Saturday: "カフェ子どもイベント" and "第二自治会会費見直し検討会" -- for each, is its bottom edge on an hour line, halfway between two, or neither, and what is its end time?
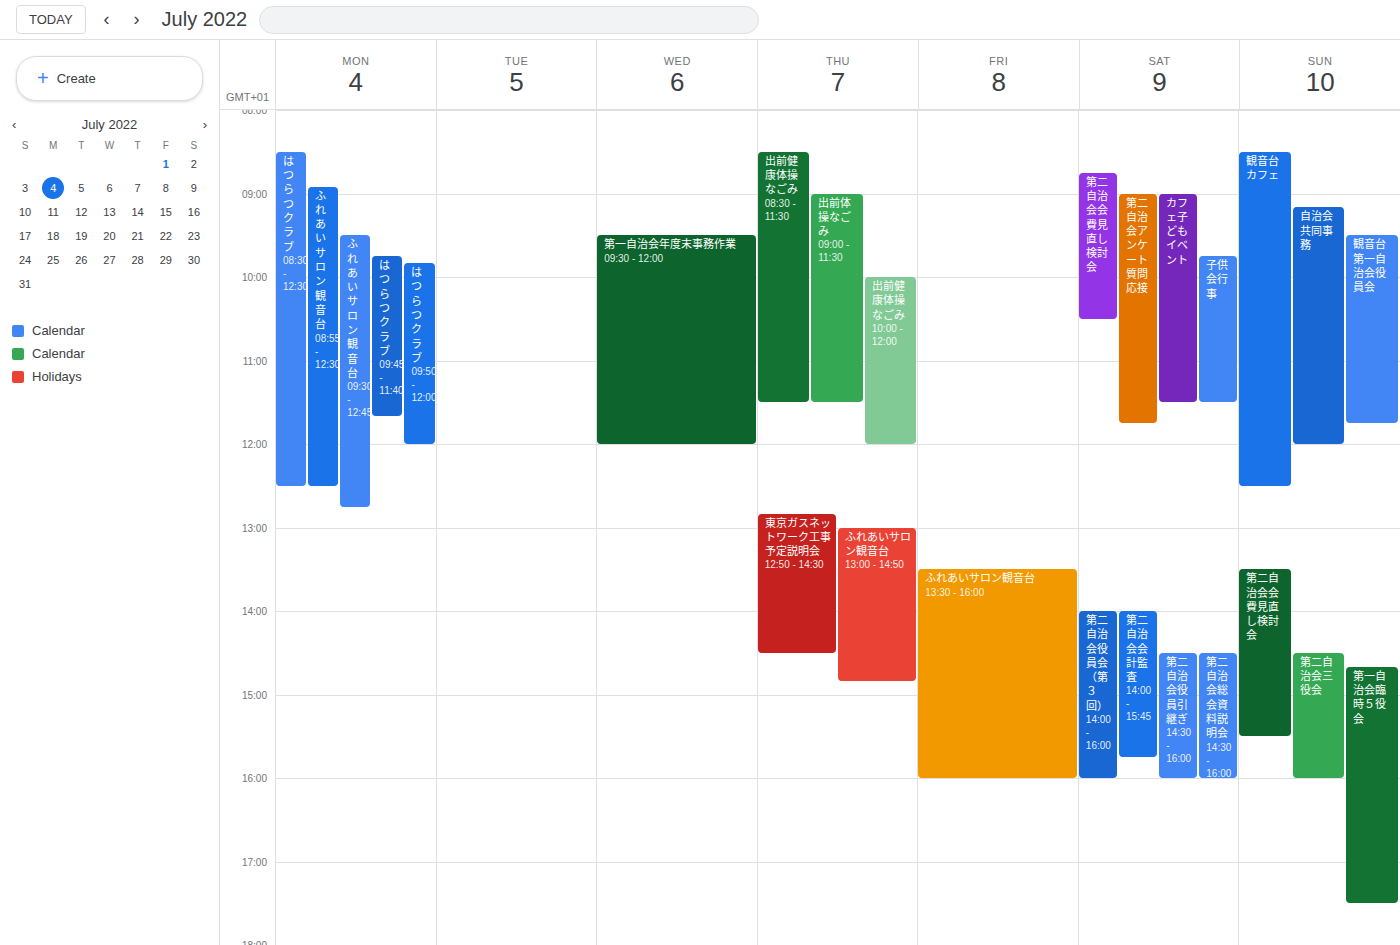
"カフェ子どもイベント": 11:30 AM, halfway between the 11 AM and 12 PM lines. "第二自治会会費見直し検討会": 10:30 AM, halfway between the 10 AM and 11 AM lines.